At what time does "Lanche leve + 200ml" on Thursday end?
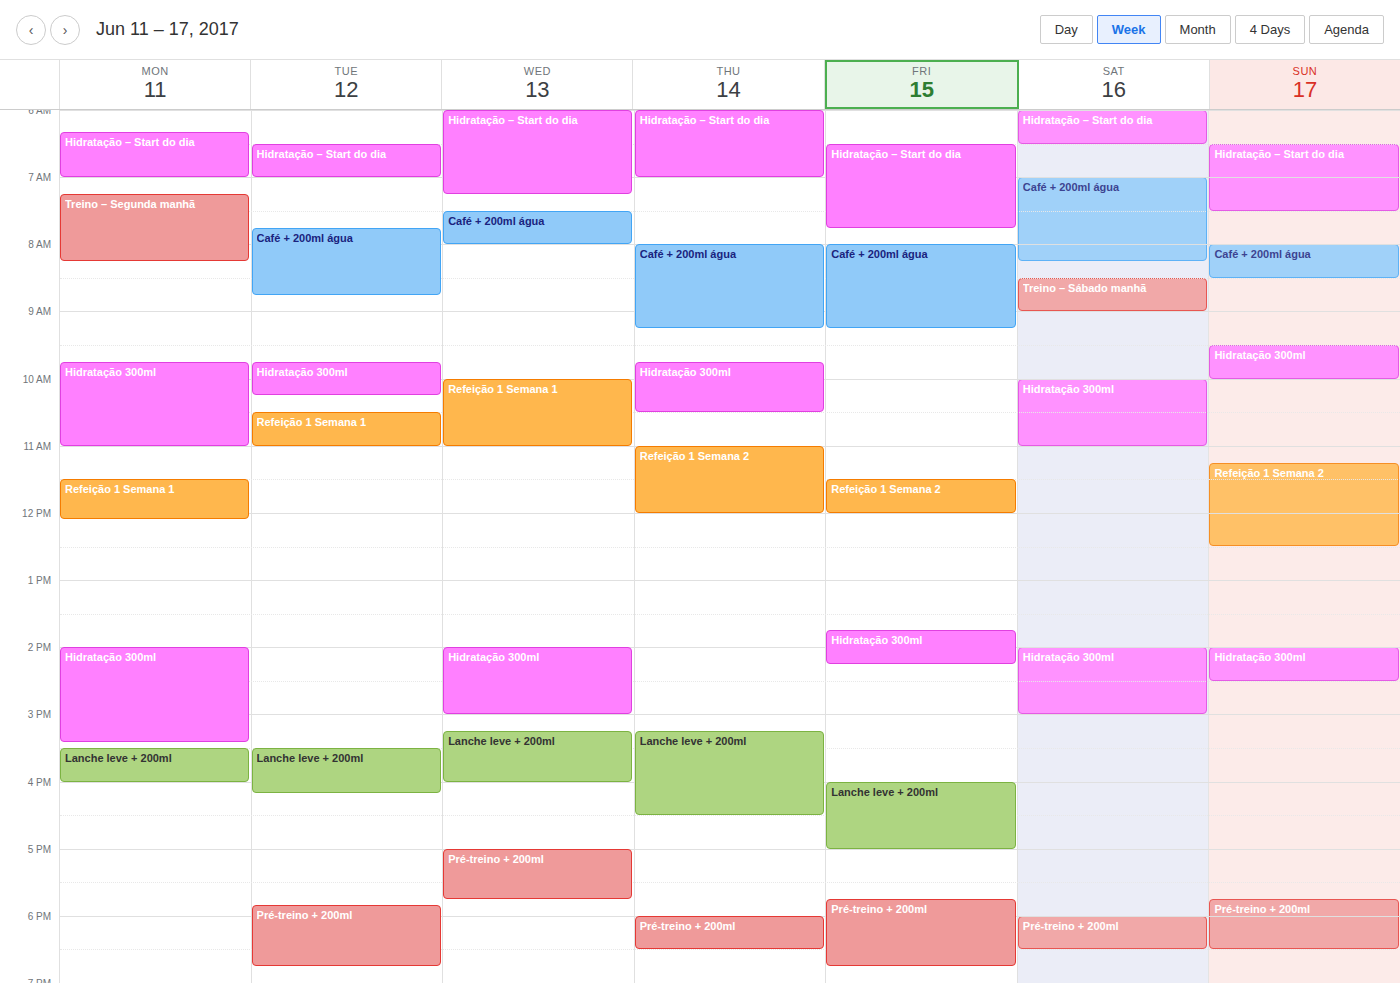
16:30